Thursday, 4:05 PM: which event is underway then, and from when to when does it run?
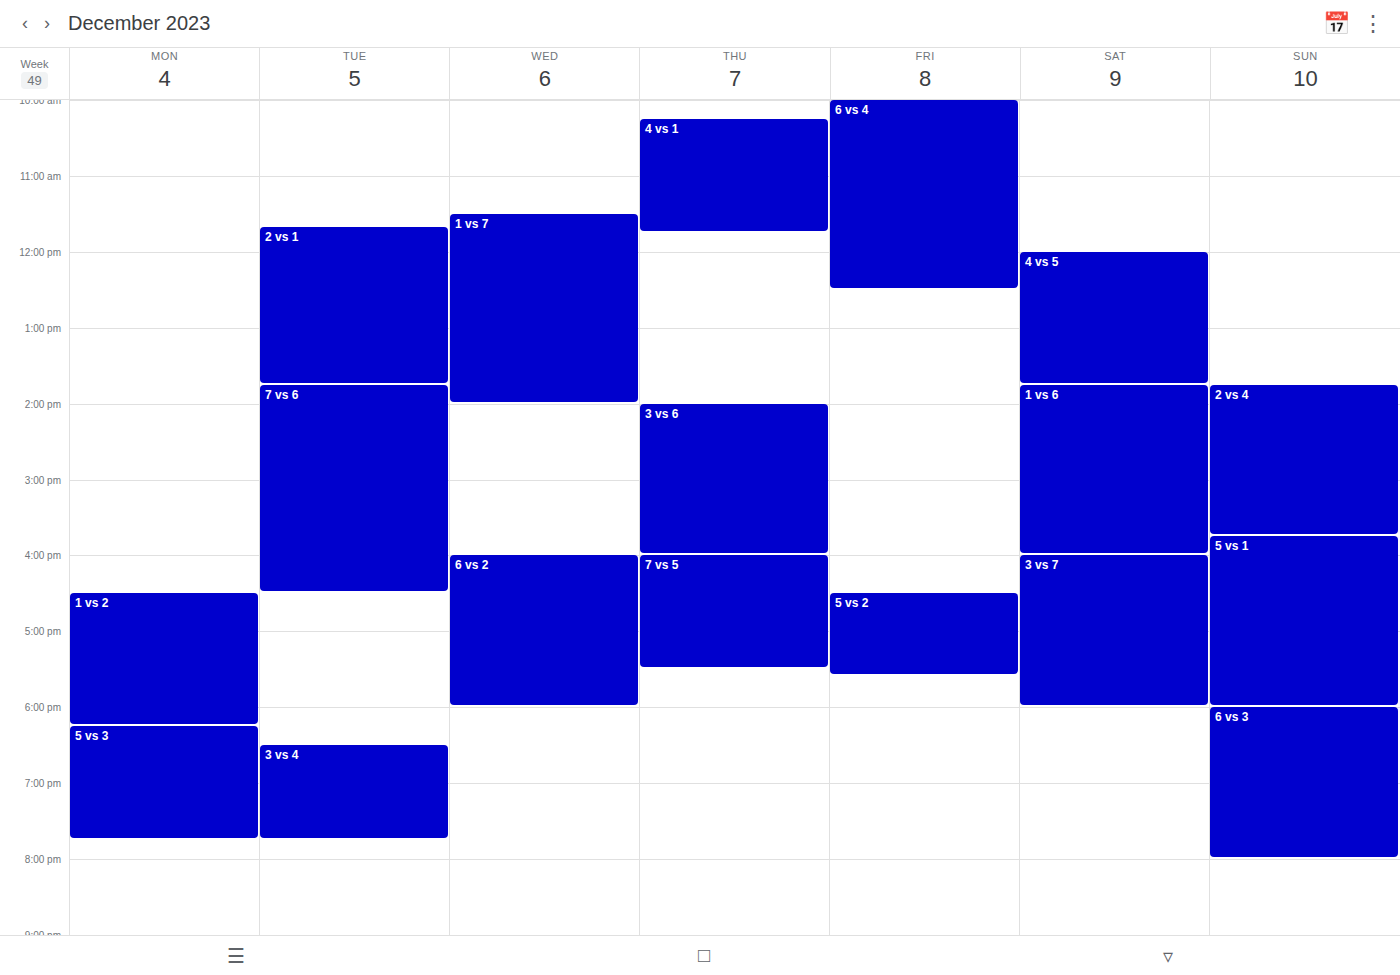
"7 vs 5", 4:00 PM to 5:30 PM